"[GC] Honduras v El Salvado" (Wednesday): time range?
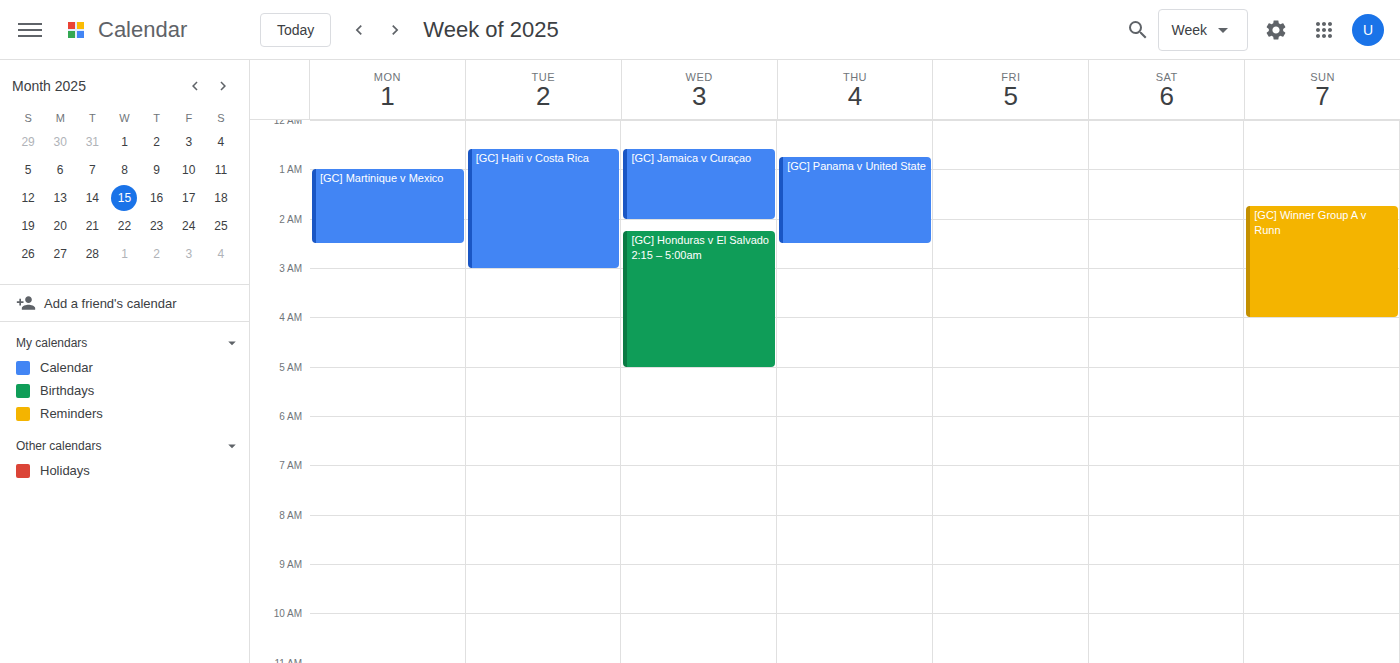
2:15 AM to 5:00 AM